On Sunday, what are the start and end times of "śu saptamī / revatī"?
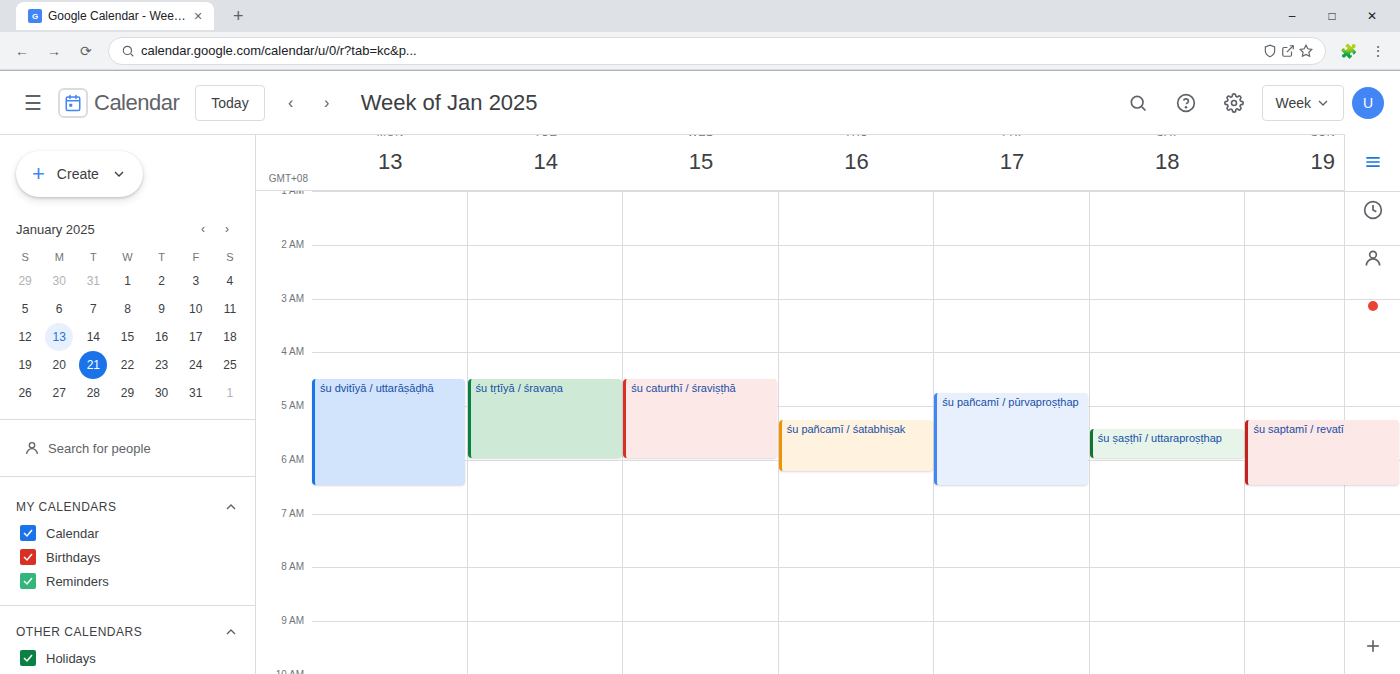
05:15 to 06:30